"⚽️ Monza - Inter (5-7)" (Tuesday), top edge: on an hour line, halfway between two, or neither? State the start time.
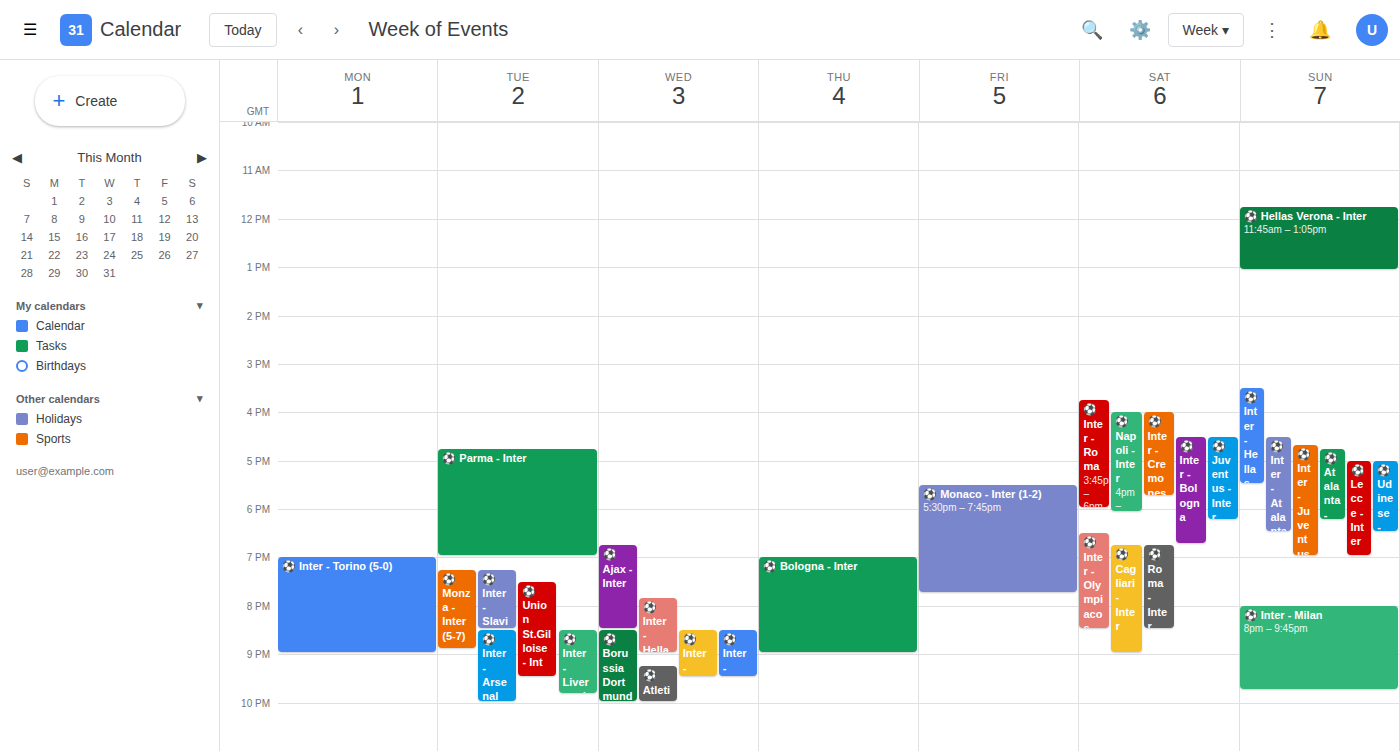
7:15 PM -- neither: a quarter of the way from the 7 PM line to the 8 PM line.